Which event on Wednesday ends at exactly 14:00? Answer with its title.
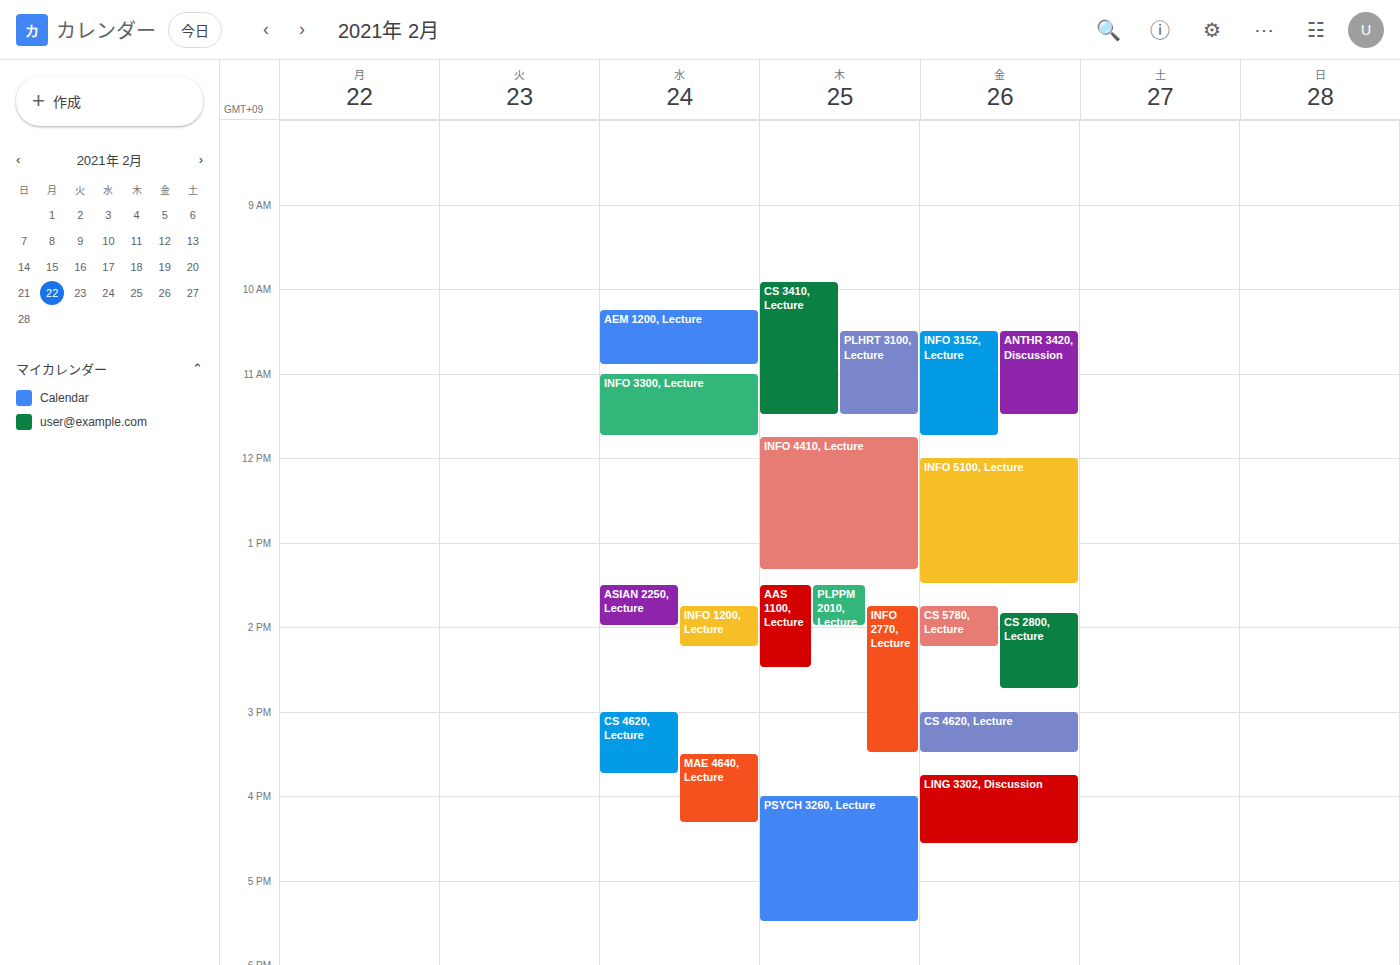
"ASIAN 2250, Lecture"